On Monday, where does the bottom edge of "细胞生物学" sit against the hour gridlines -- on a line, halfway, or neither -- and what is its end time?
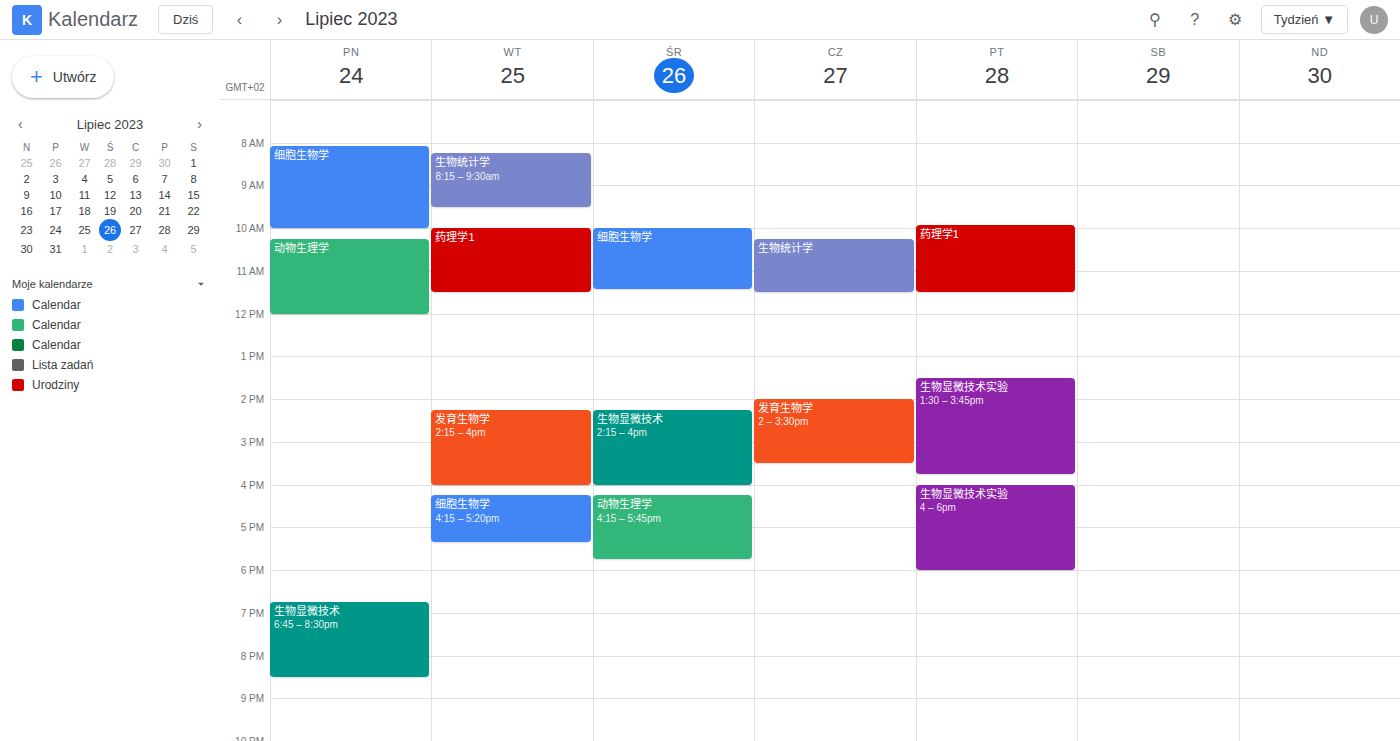
10:00 AM -- exactly on the 10 AM line.